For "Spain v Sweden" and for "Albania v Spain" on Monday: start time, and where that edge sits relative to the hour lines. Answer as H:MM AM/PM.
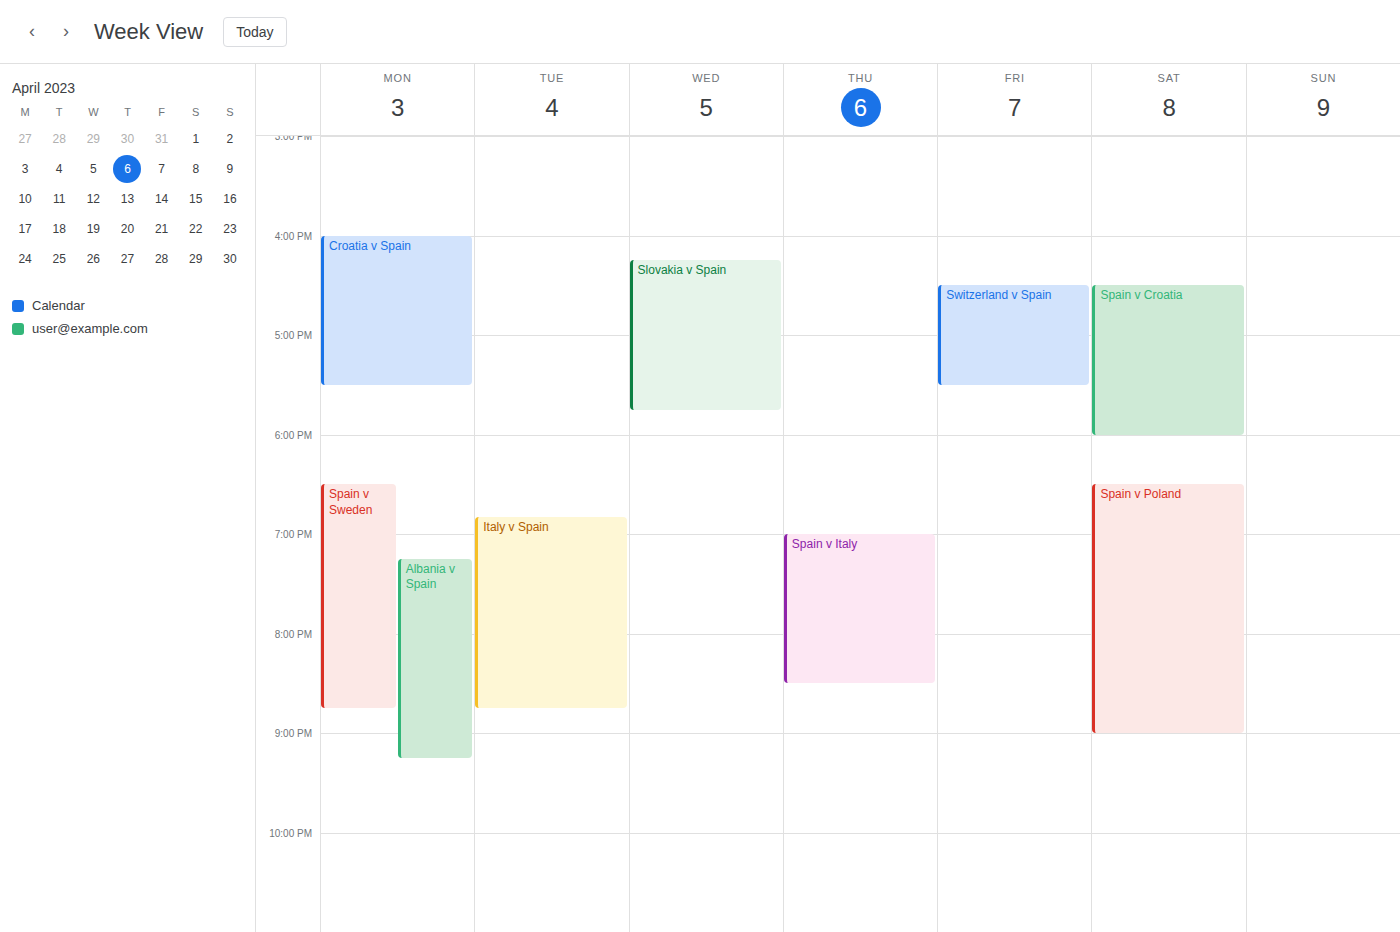
"Spain v Sweden": 6:30 PM, halfway between the 6 PM and 7 PM lines. "Albania v Spain": 7:15 PM, neither: a quarter of the way from the 7 PM line to the 8 PM line.